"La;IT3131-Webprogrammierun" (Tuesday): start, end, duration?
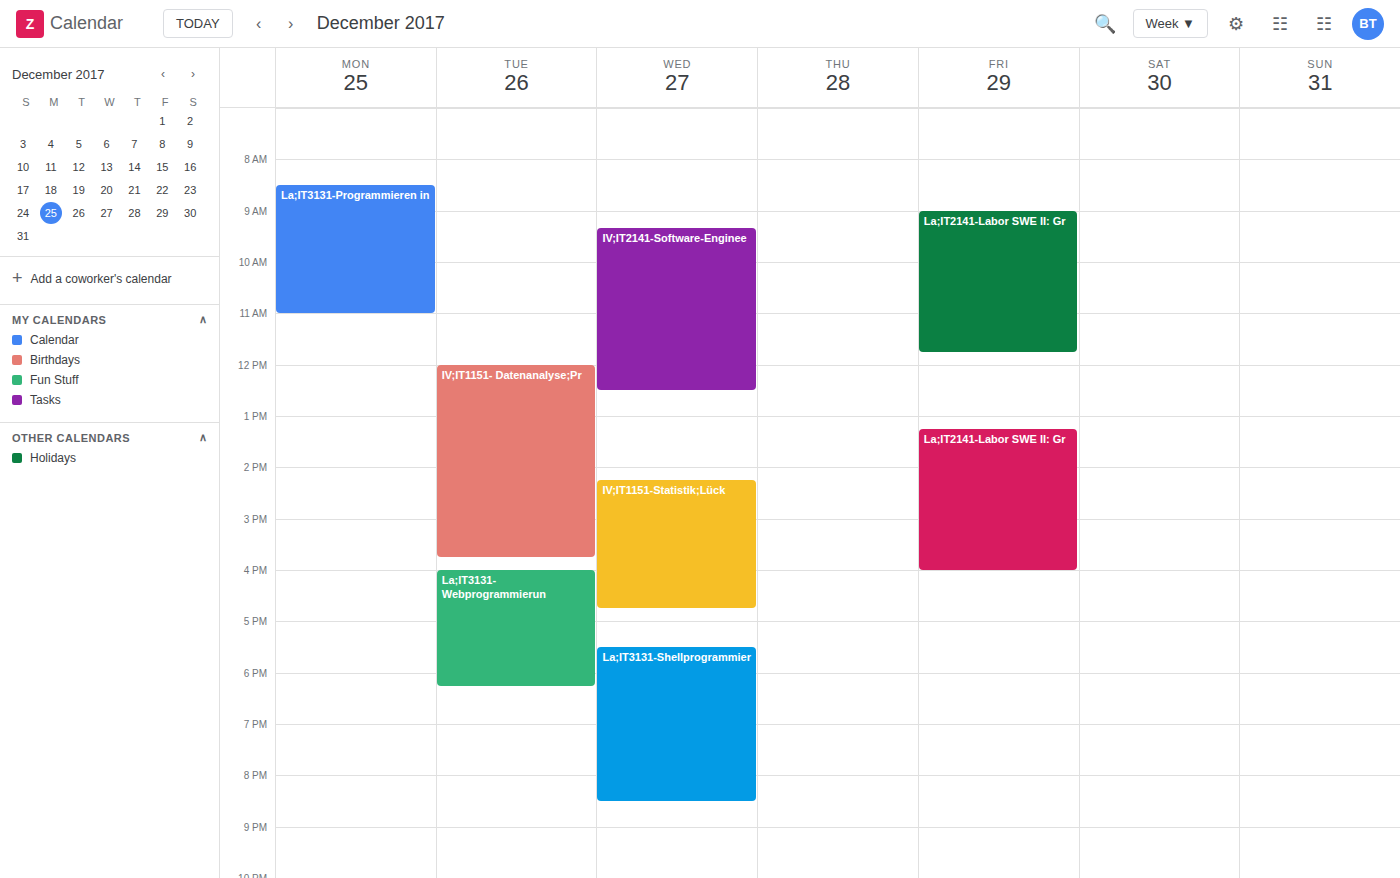
4:00 PM to 6:15 PM, 2 hours 15 minutes